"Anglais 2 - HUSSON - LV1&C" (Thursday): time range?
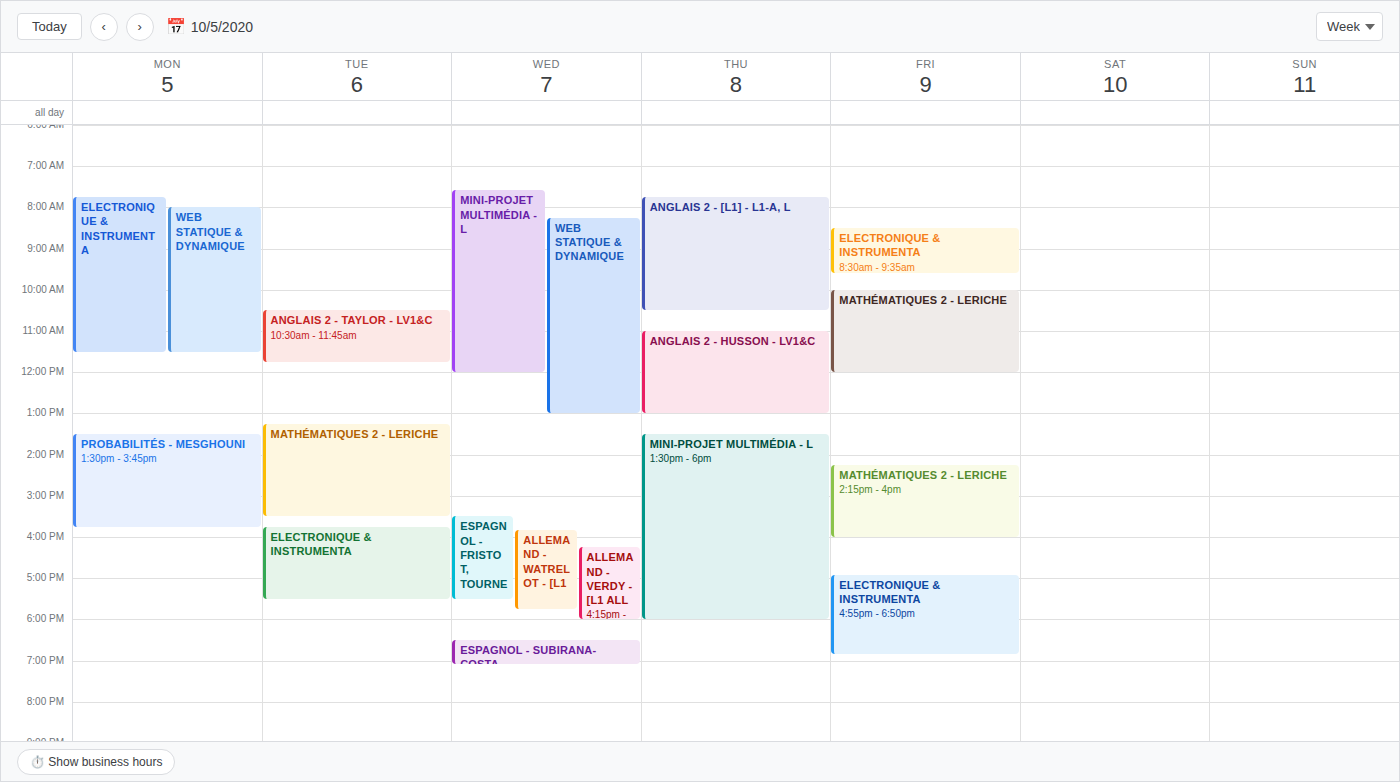
11:00 AM to 1:00 PM